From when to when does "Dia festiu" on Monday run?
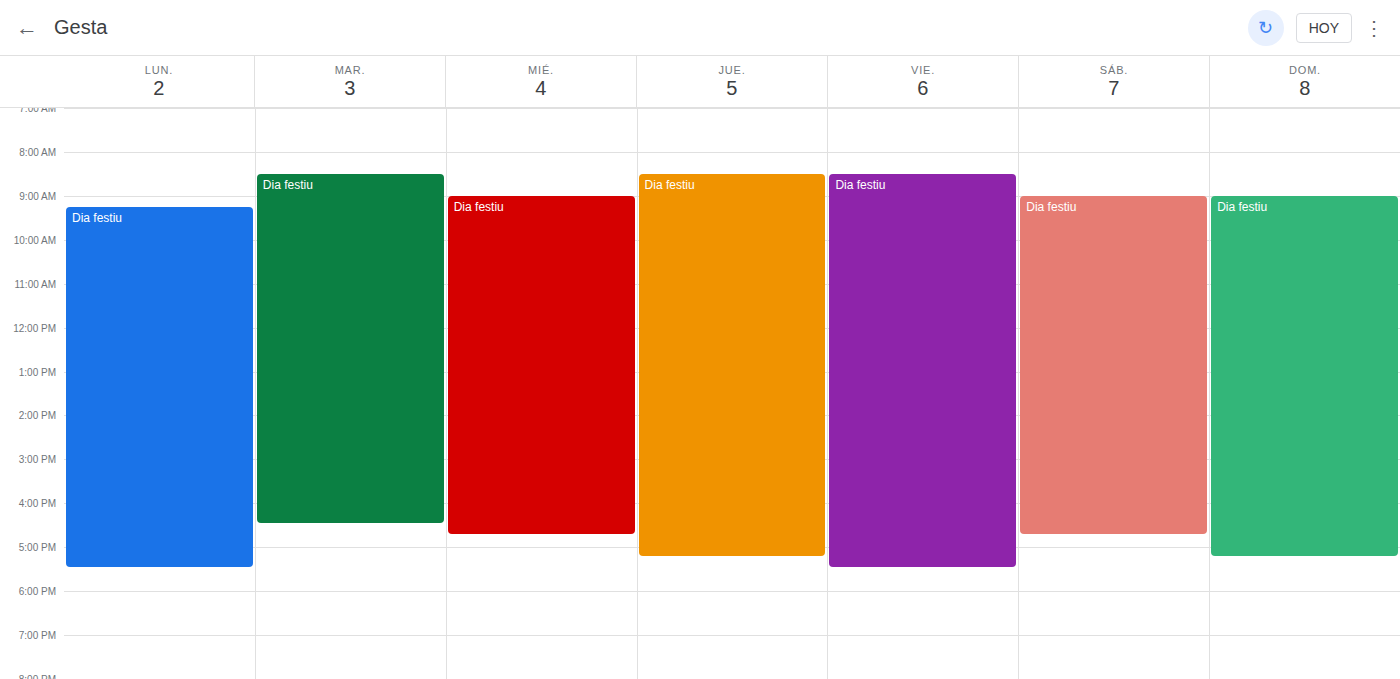
9:15 AM to 5:30 PM